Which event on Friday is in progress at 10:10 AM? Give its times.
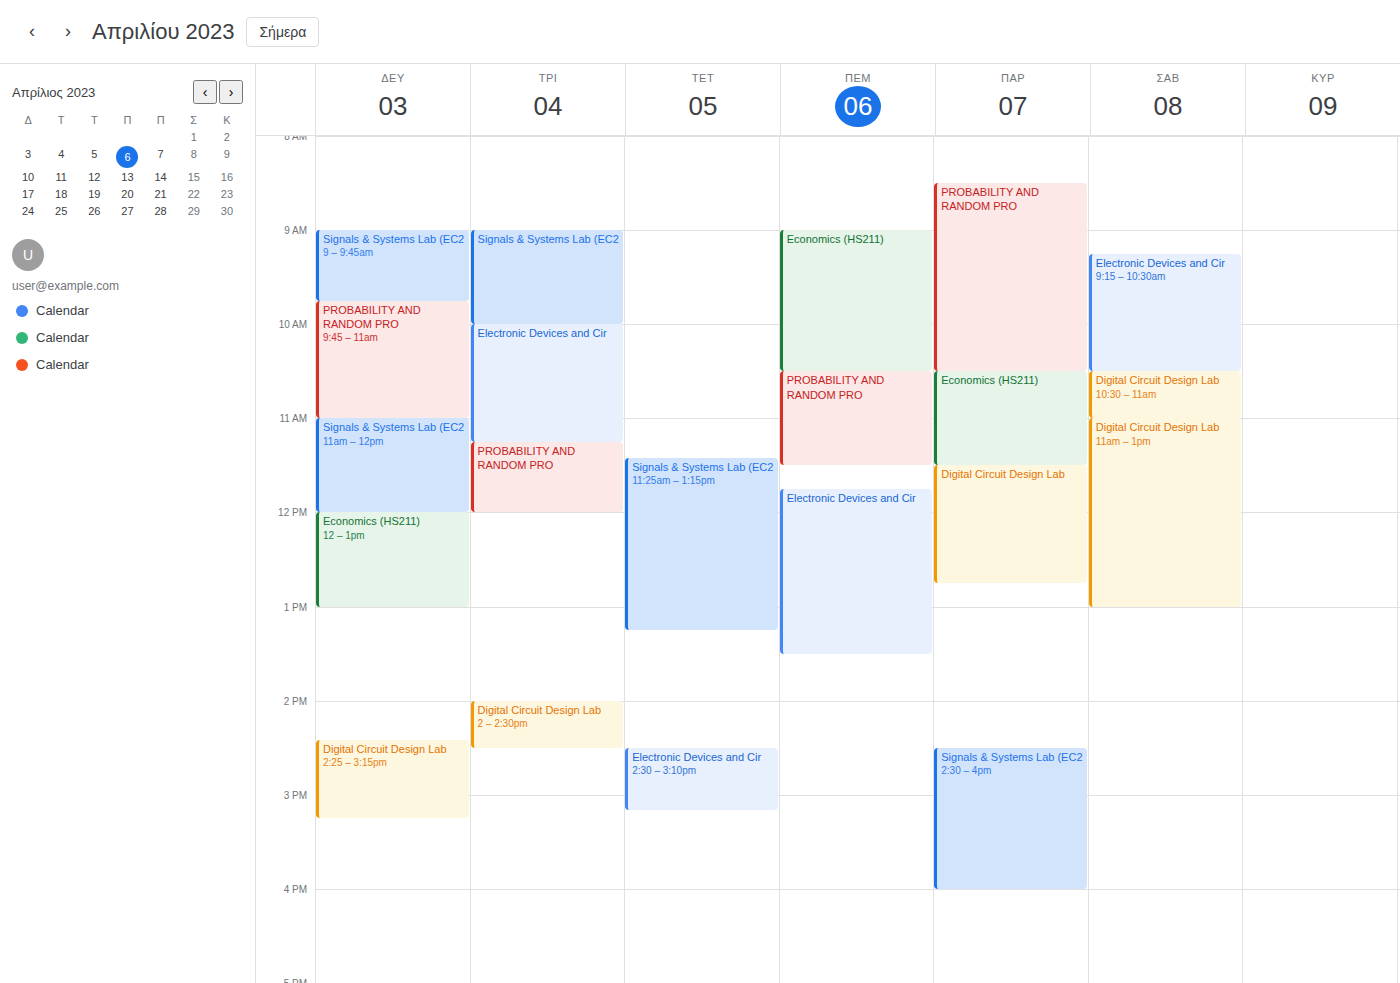
"PROBABILITY AND RANDOM PRO", 8:30 AM to 10:30 AM